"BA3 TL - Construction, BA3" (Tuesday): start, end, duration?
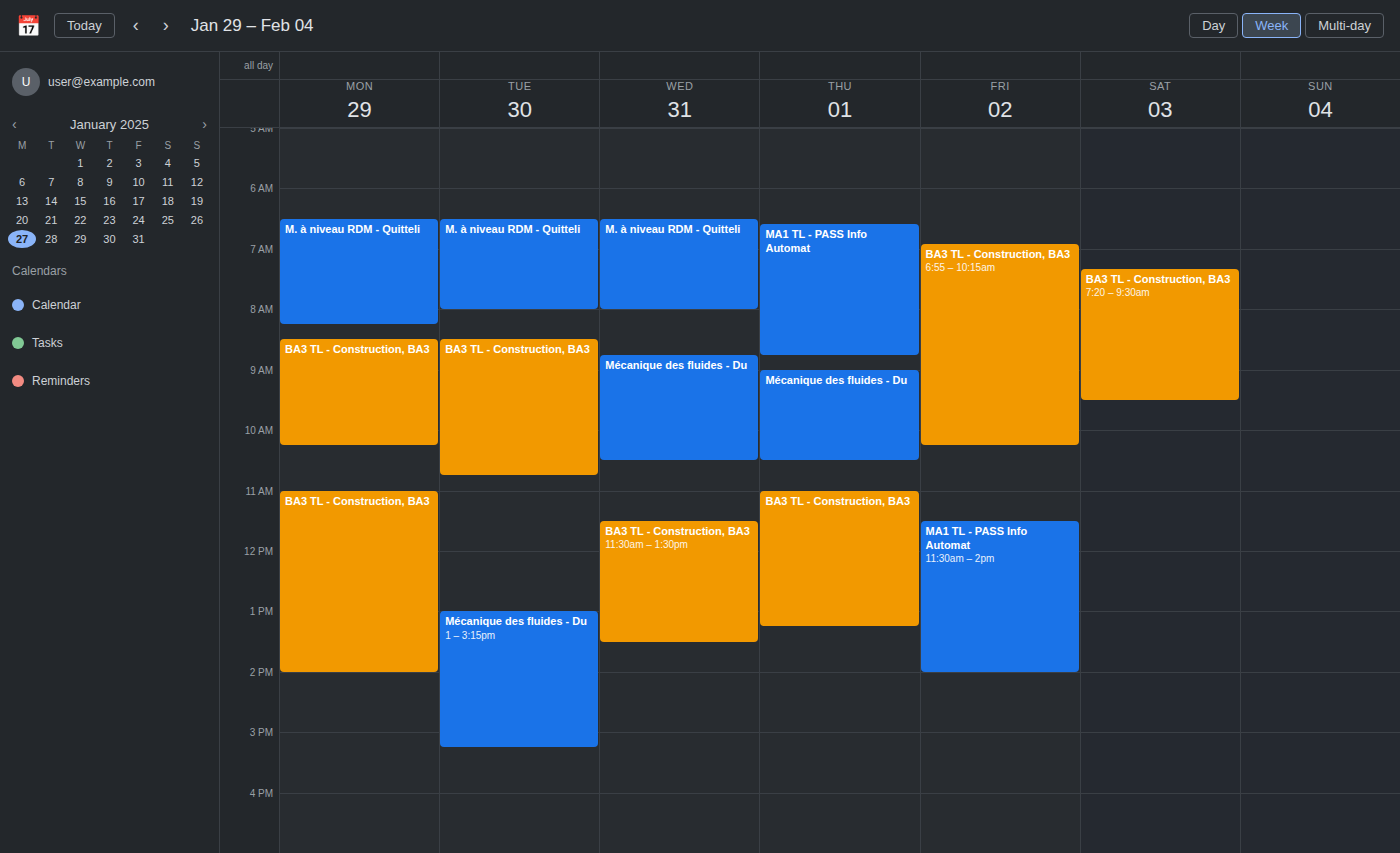
8:30 AM to 10:45 AM, 2 hours 15 minutes